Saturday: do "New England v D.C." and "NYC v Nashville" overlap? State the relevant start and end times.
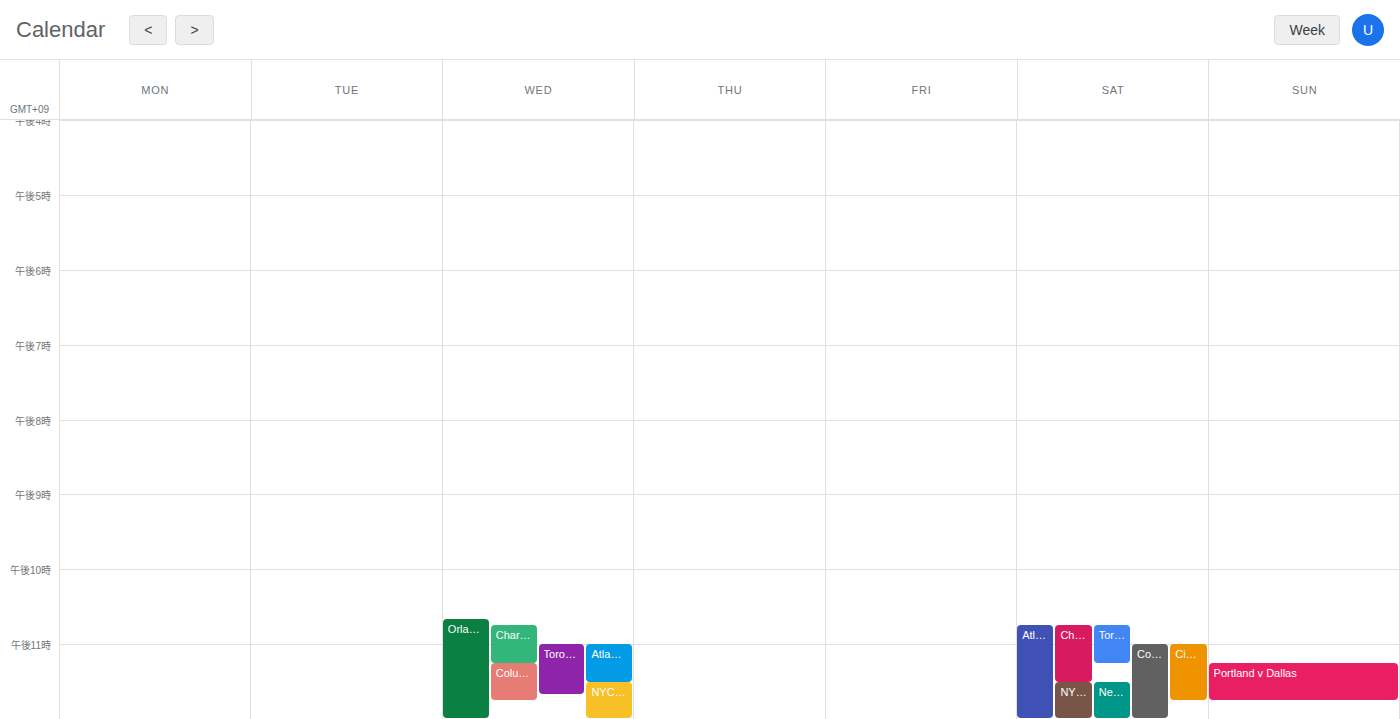
"NYC v Nashville" runs 11:30 PM to 12:00 AM, inside "New England v D.C." -- they overlap.